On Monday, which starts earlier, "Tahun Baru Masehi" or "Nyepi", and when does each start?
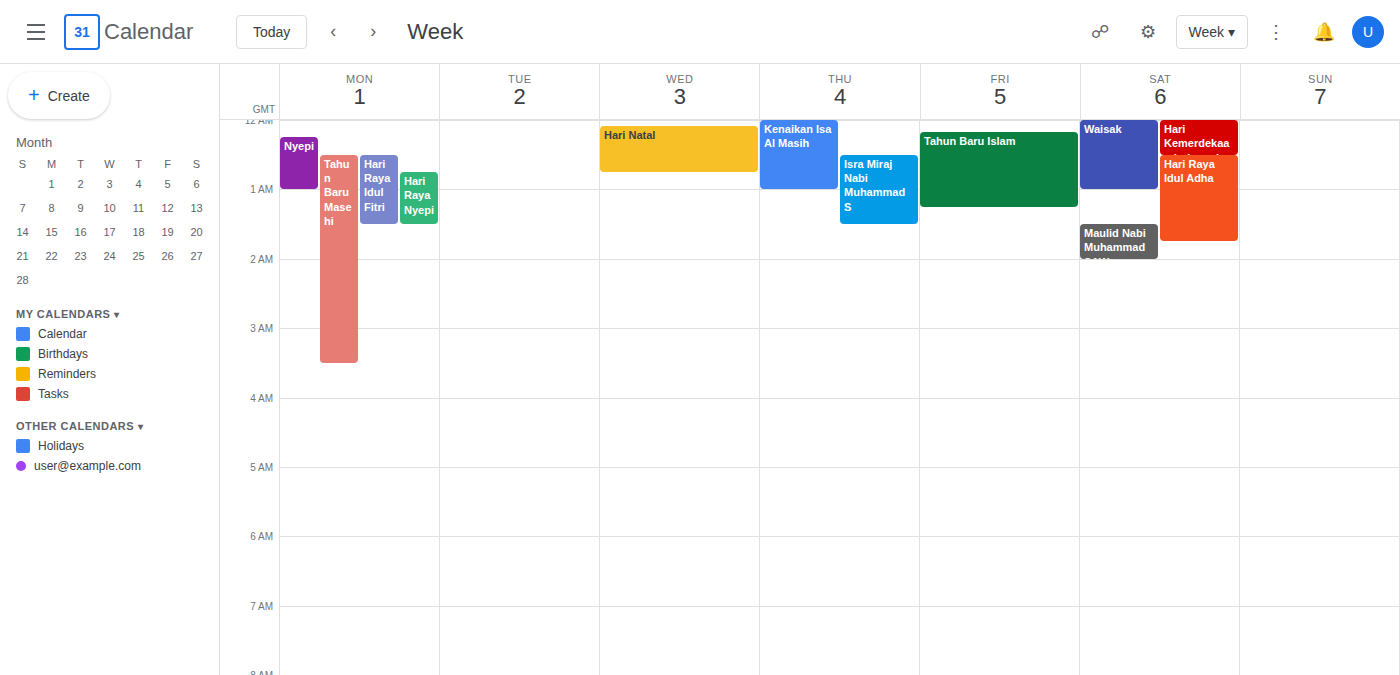
"Nyepi" 12:15 AM; "Tahun Baru Masehi" 12:30 AM.